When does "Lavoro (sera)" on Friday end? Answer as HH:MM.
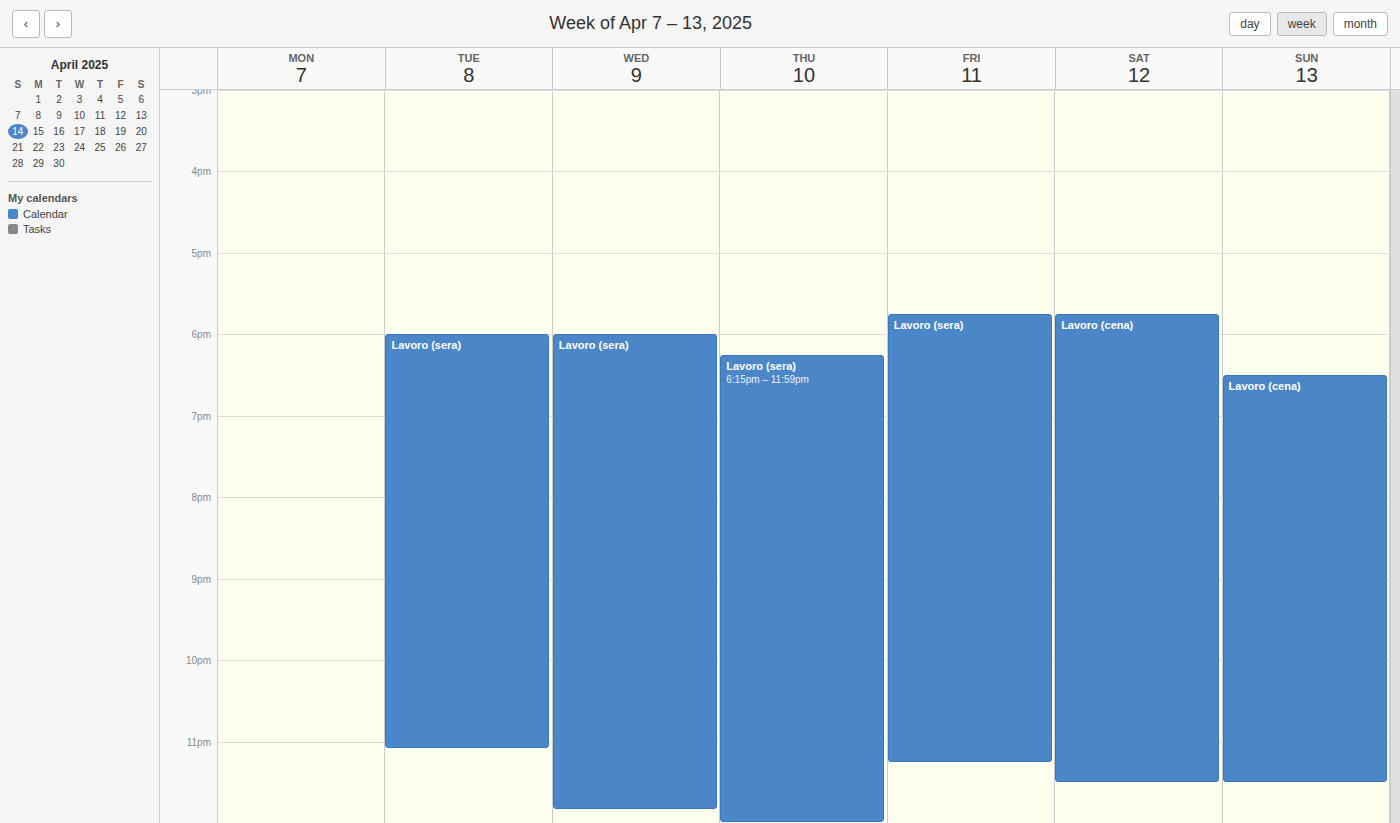
23:15